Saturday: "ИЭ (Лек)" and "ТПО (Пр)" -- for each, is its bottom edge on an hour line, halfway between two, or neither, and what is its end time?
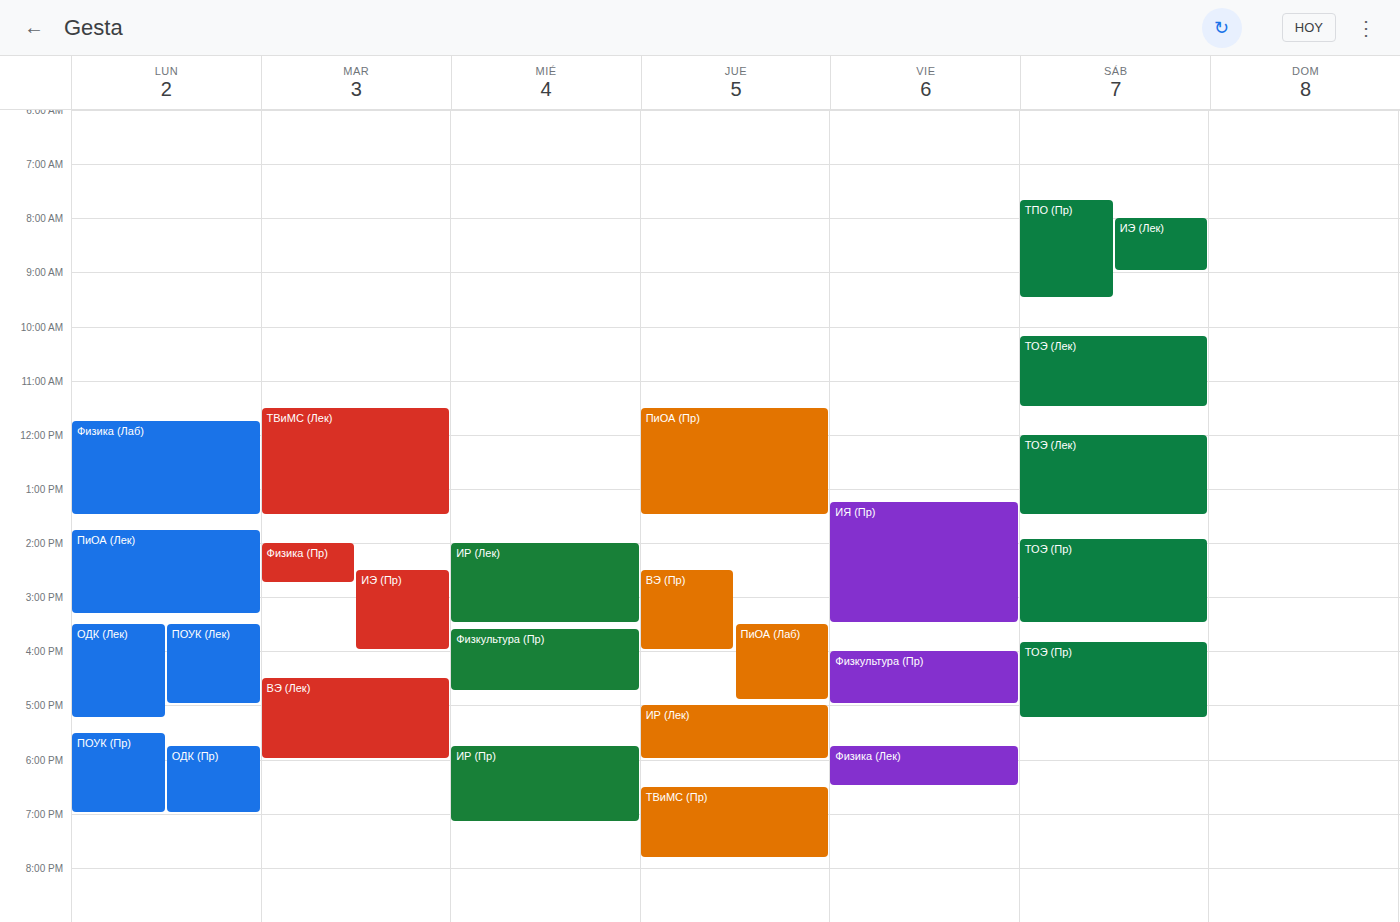
"ИЭ (Лек)": 9:00 AM, exactly on the 9 AM line. "ТПО (Пр)": 9:30 AM, halfway between the 9 AM and 10 AM lines.